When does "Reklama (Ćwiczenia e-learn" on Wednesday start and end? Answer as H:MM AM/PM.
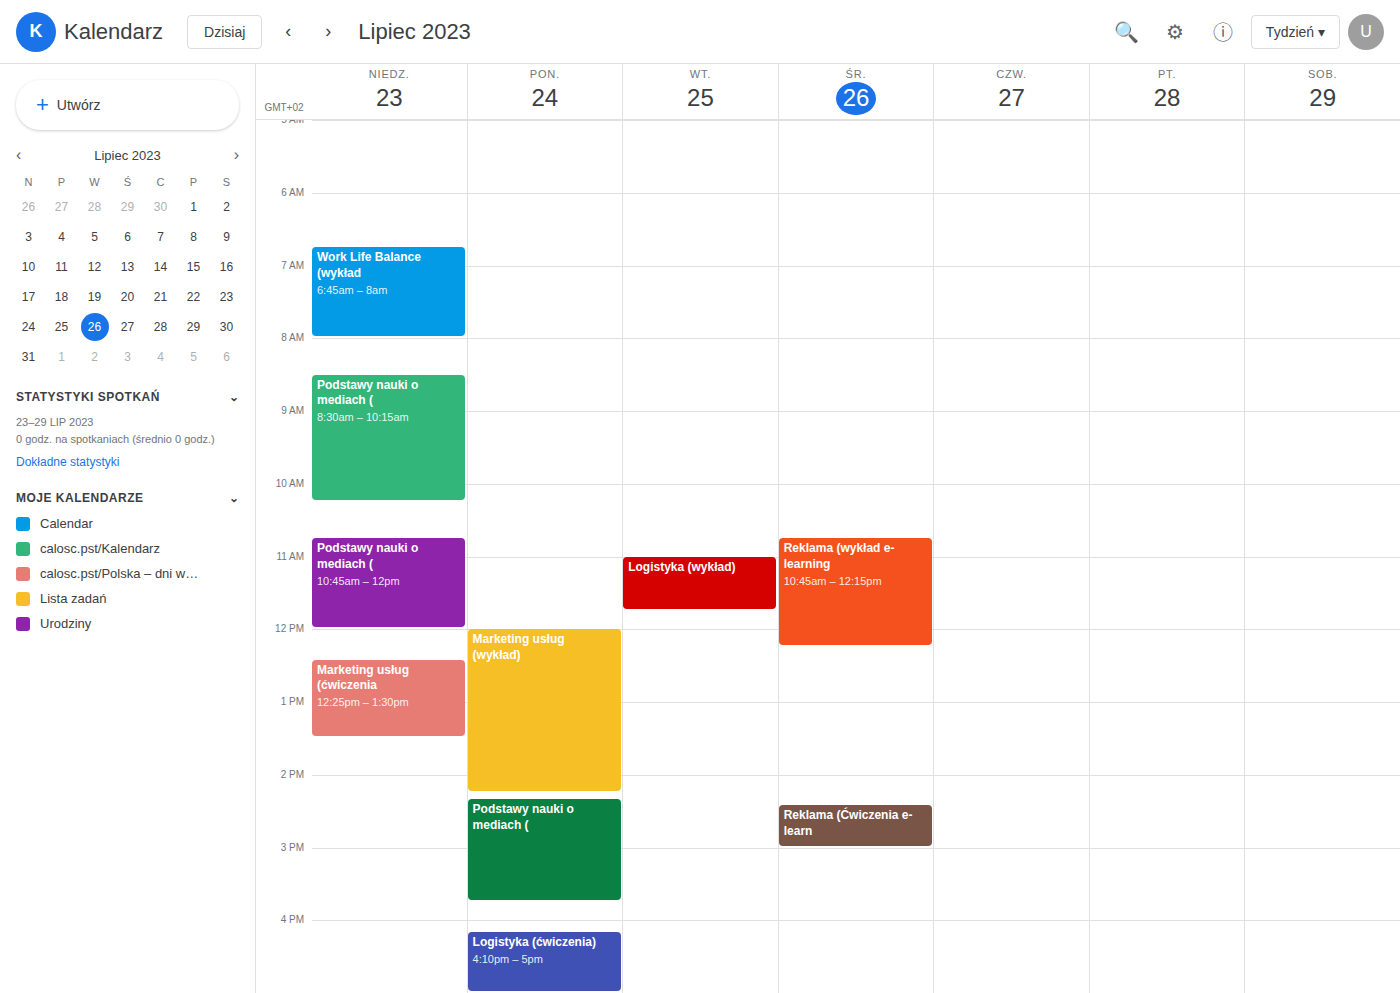
2:25 PM to 3:00 PM